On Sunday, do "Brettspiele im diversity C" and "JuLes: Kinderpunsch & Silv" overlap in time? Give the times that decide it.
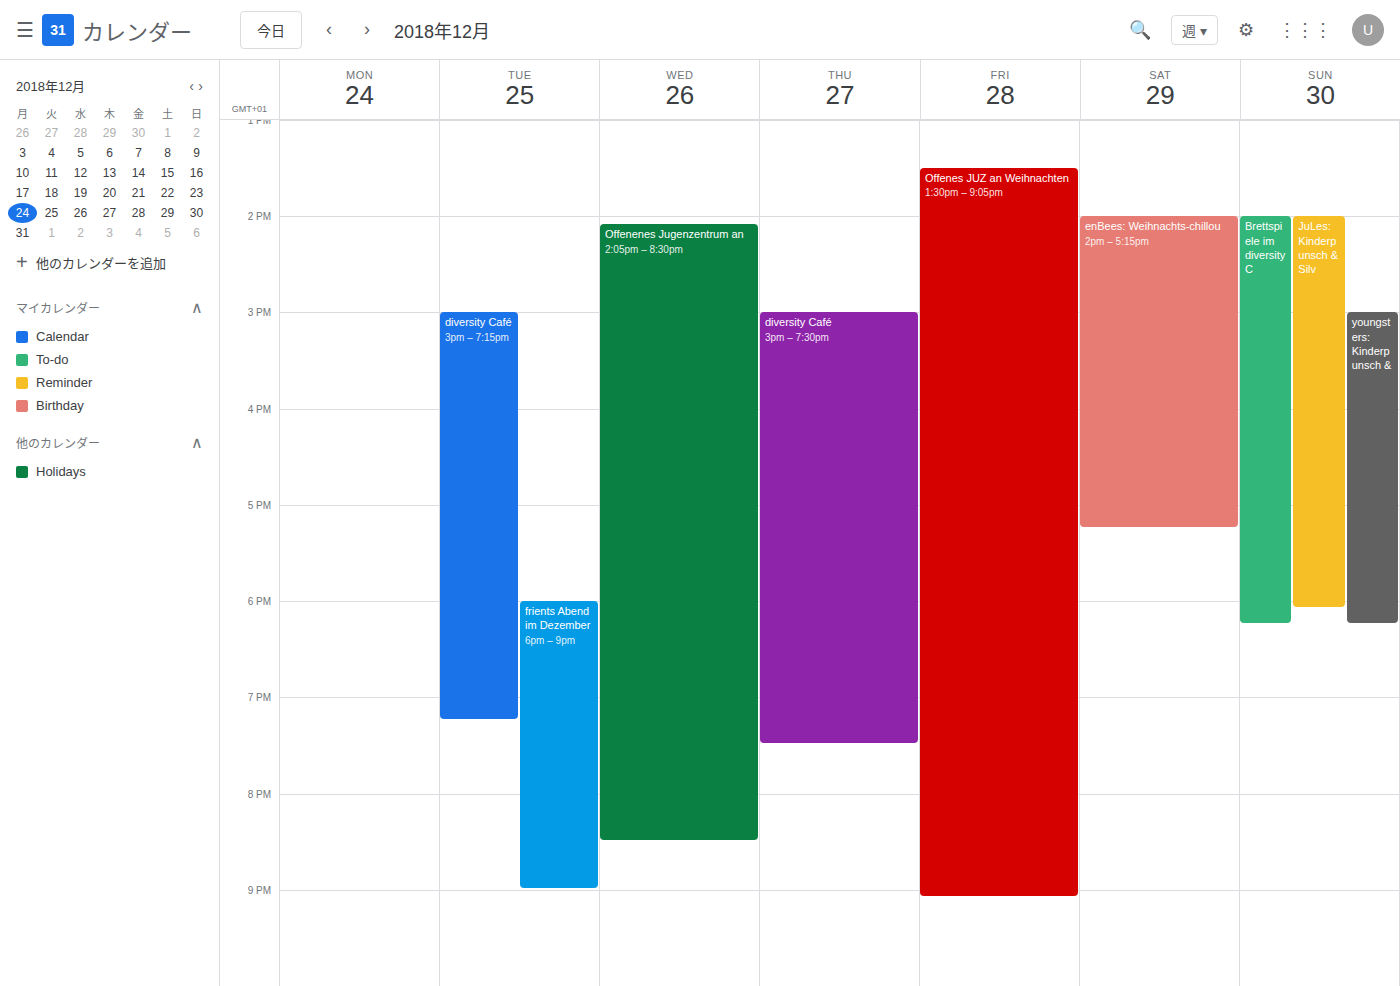
"Brettspiele im diversity C" starts at 2:00 PM, before "JuLes: Kinderpunsch & Silv" ends at 6:05 PM -- they overlap.